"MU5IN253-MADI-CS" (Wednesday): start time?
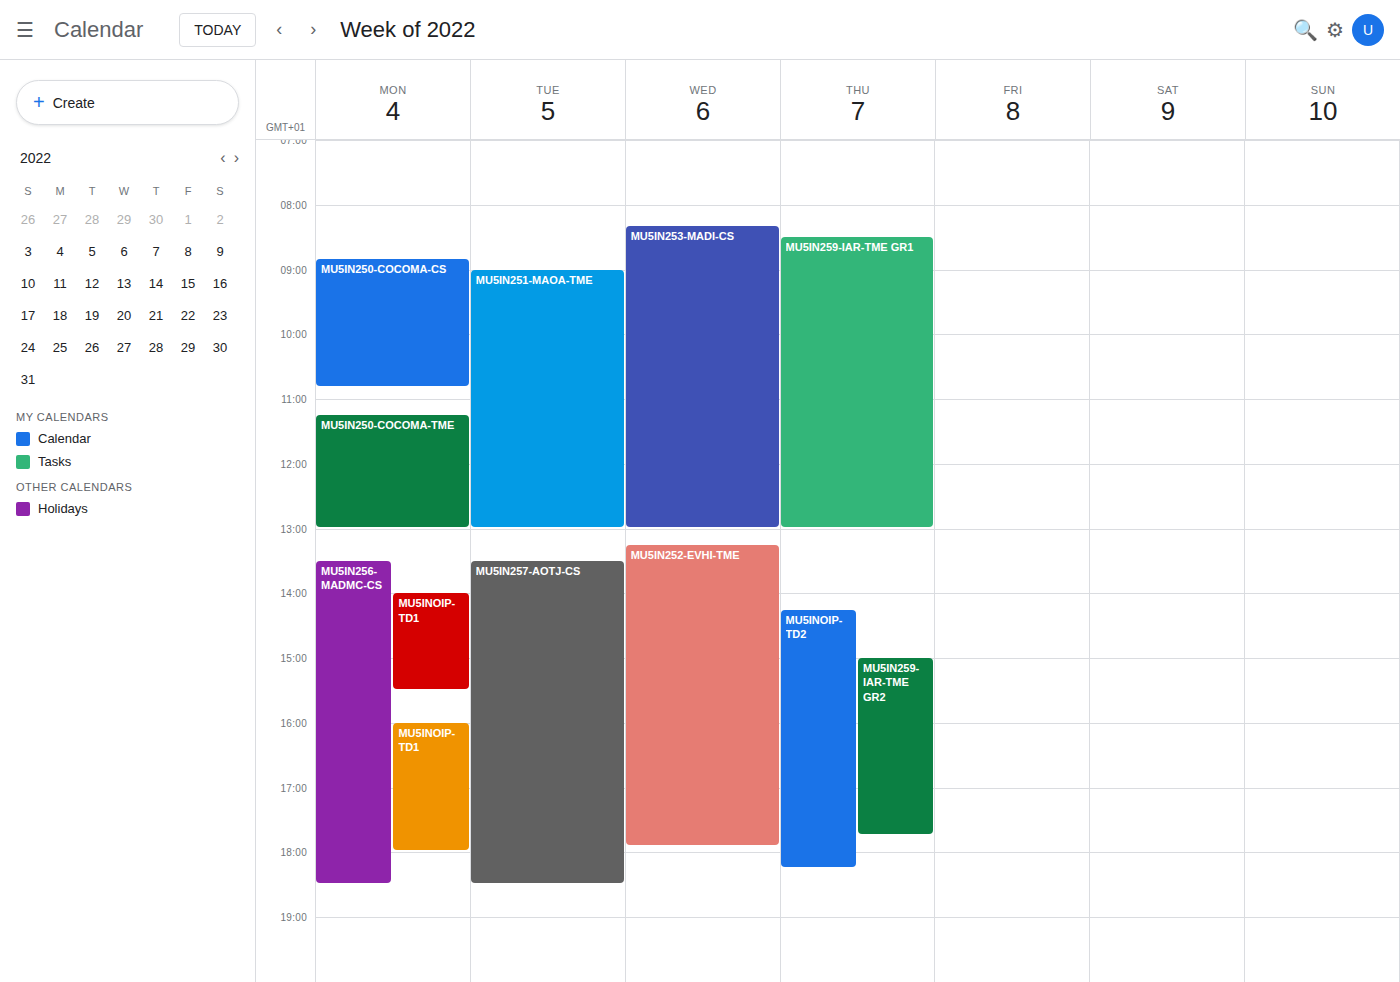
8:20 AM